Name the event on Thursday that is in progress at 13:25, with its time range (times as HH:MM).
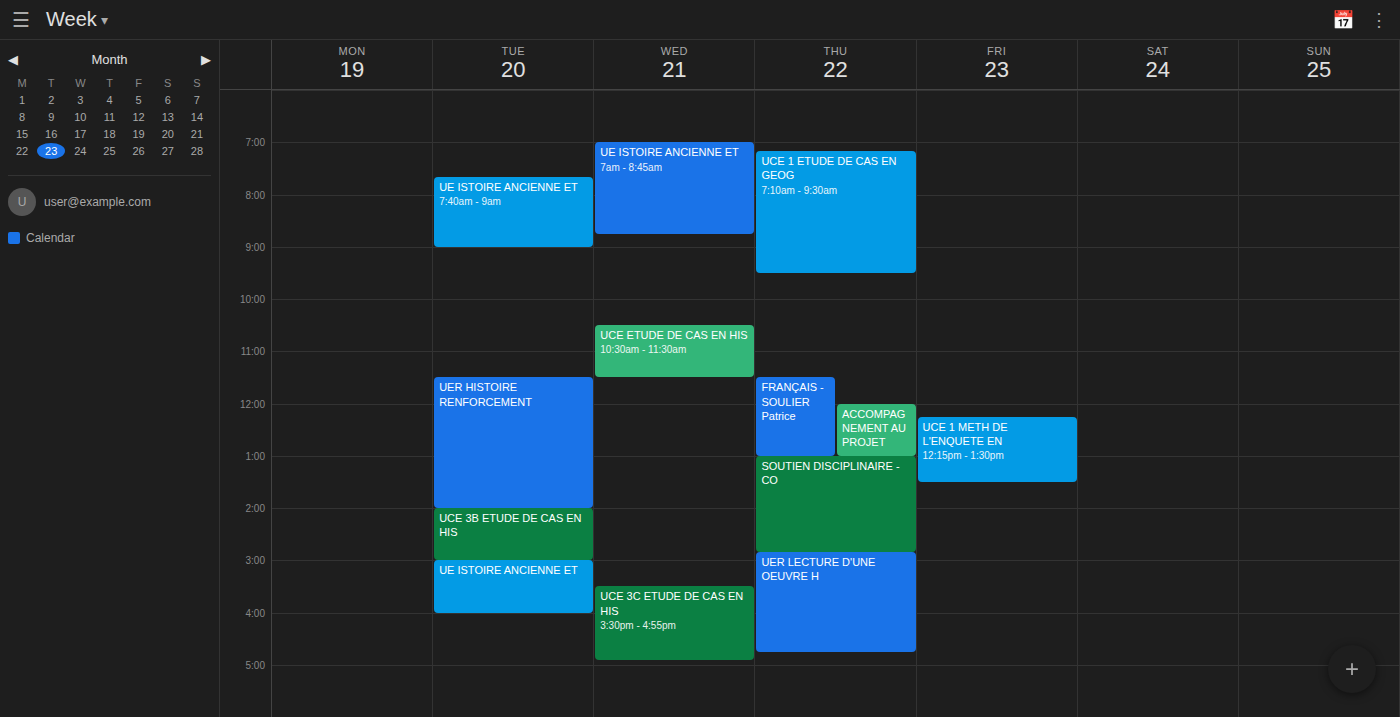
"SOUTIEN DISCIPLINAIRE - CO", 13:00 to 14:50